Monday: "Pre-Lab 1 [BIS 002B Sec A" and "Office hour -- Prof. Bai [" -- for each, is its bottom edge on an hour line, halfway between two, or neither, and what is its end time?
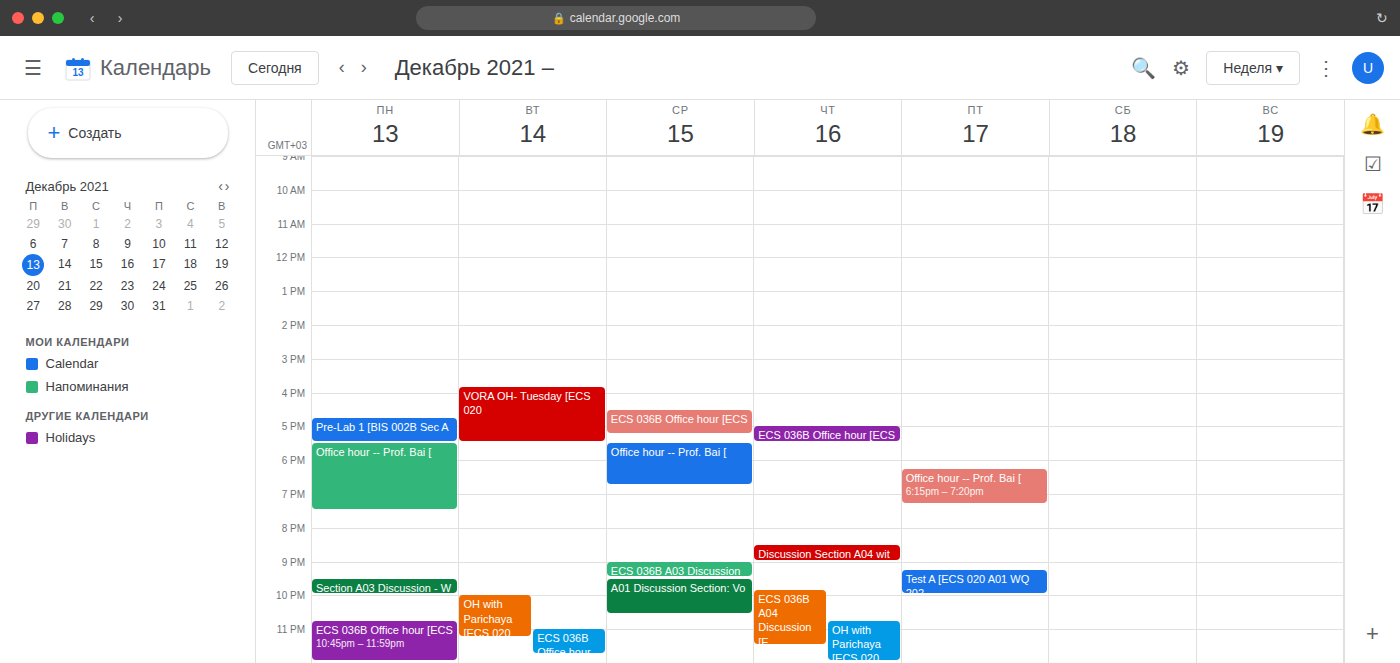
"Pre-Lab 1 [BIS 002B Sec A": 17:30, halfway between the 17:00 and 18:00 lines. "Office hour -- Prof. Bai [": 19:30, halfway between the 19:00 and 20:00 lines.